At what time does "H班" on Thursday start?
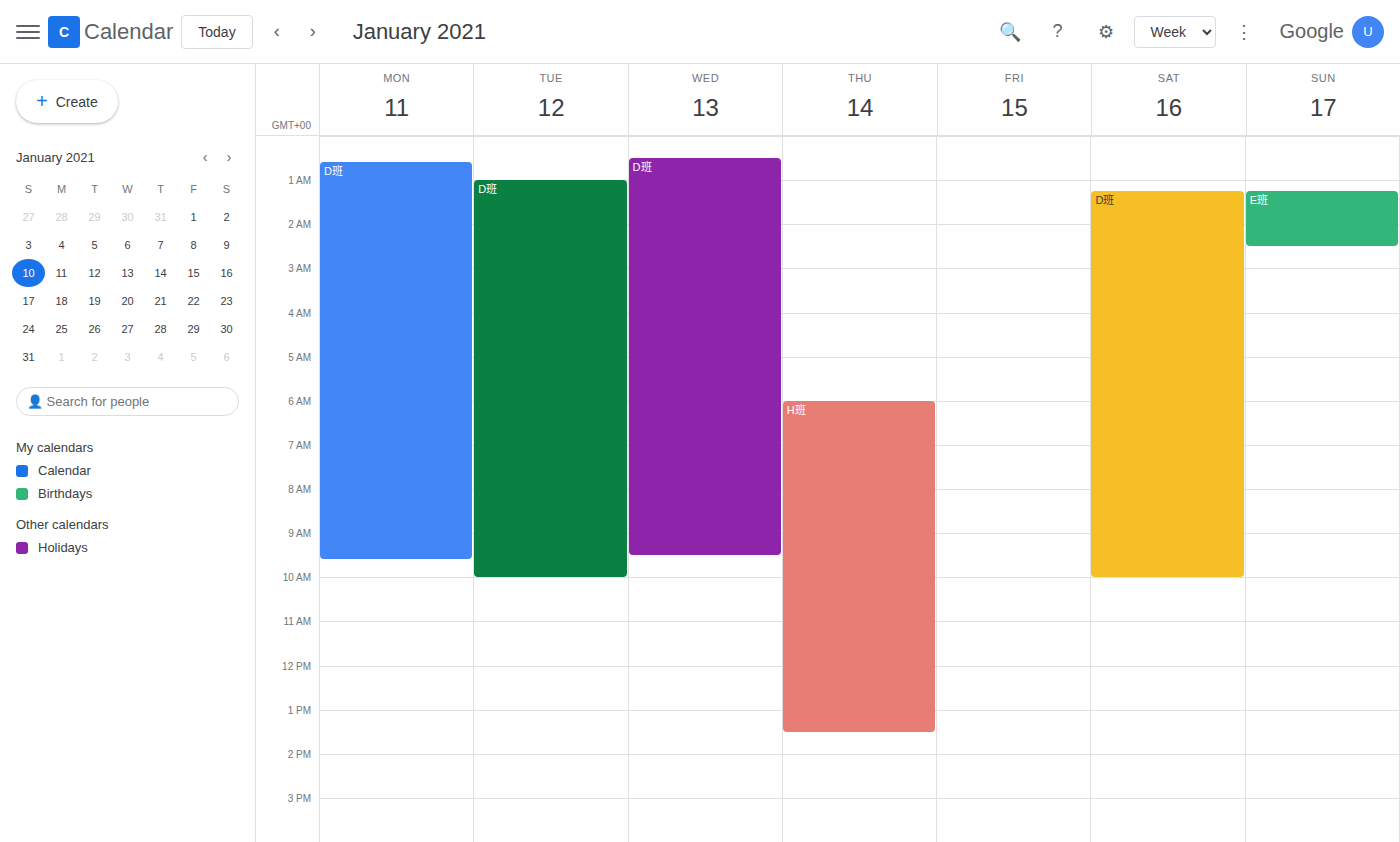
6:00 AM